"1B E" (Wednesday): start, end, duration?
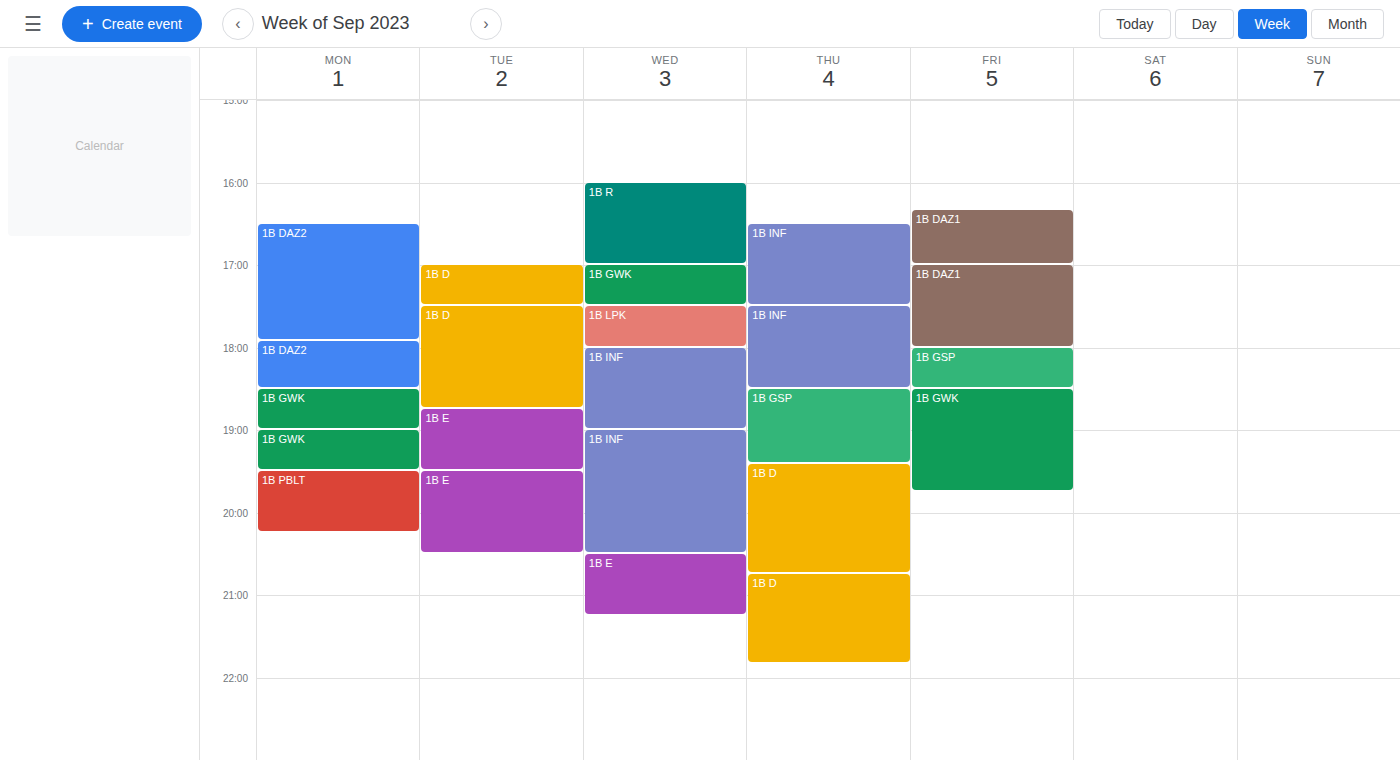
20:30 to 21:15, 45 minutes